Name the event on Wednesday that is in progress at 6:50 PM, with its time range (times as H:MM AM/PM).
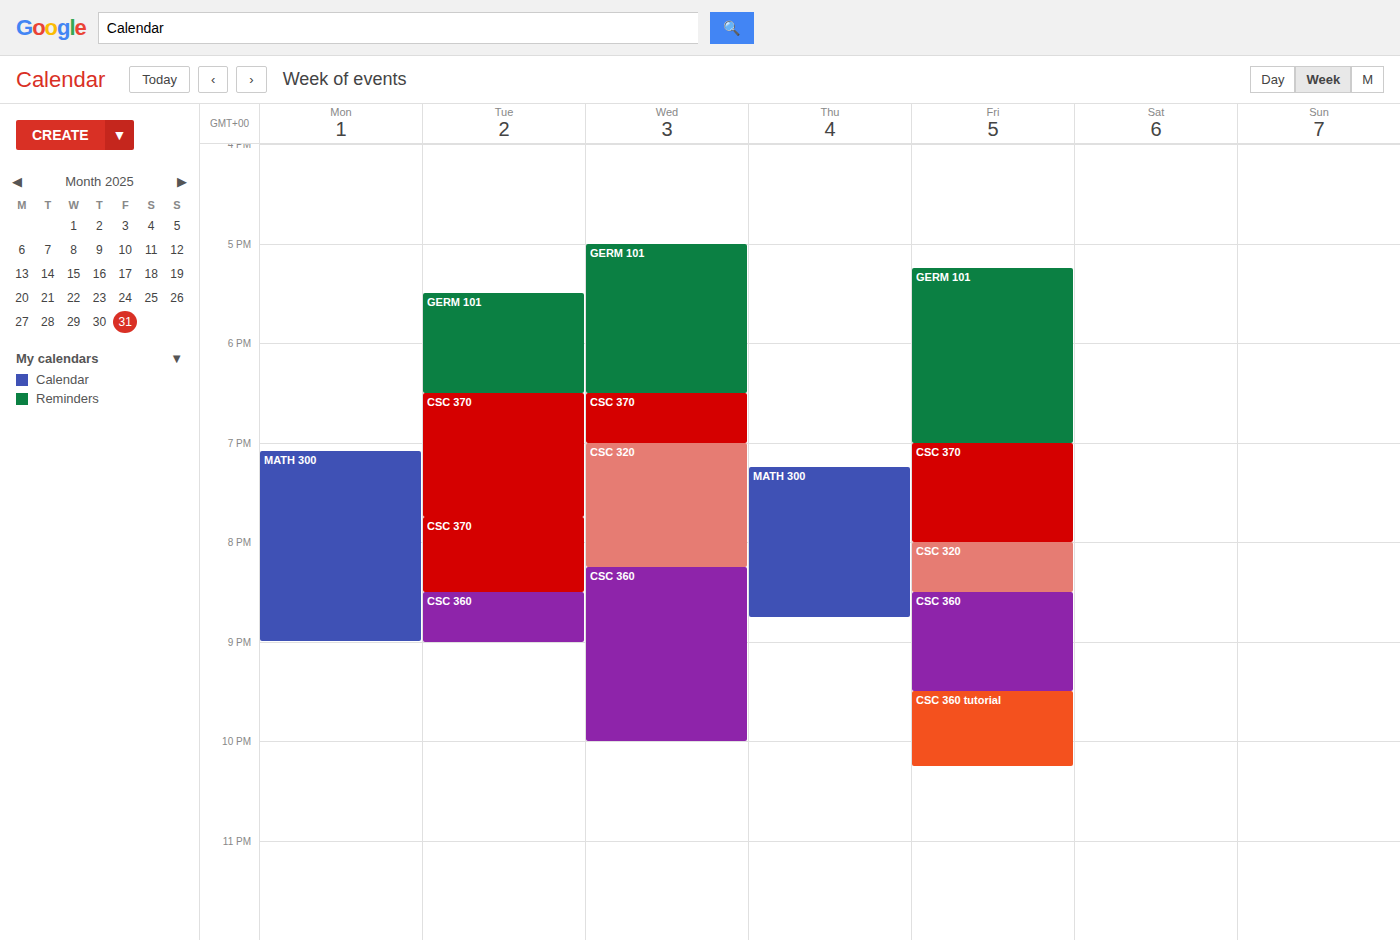
"CSC 370", 6:30 PM to 7:00 PM